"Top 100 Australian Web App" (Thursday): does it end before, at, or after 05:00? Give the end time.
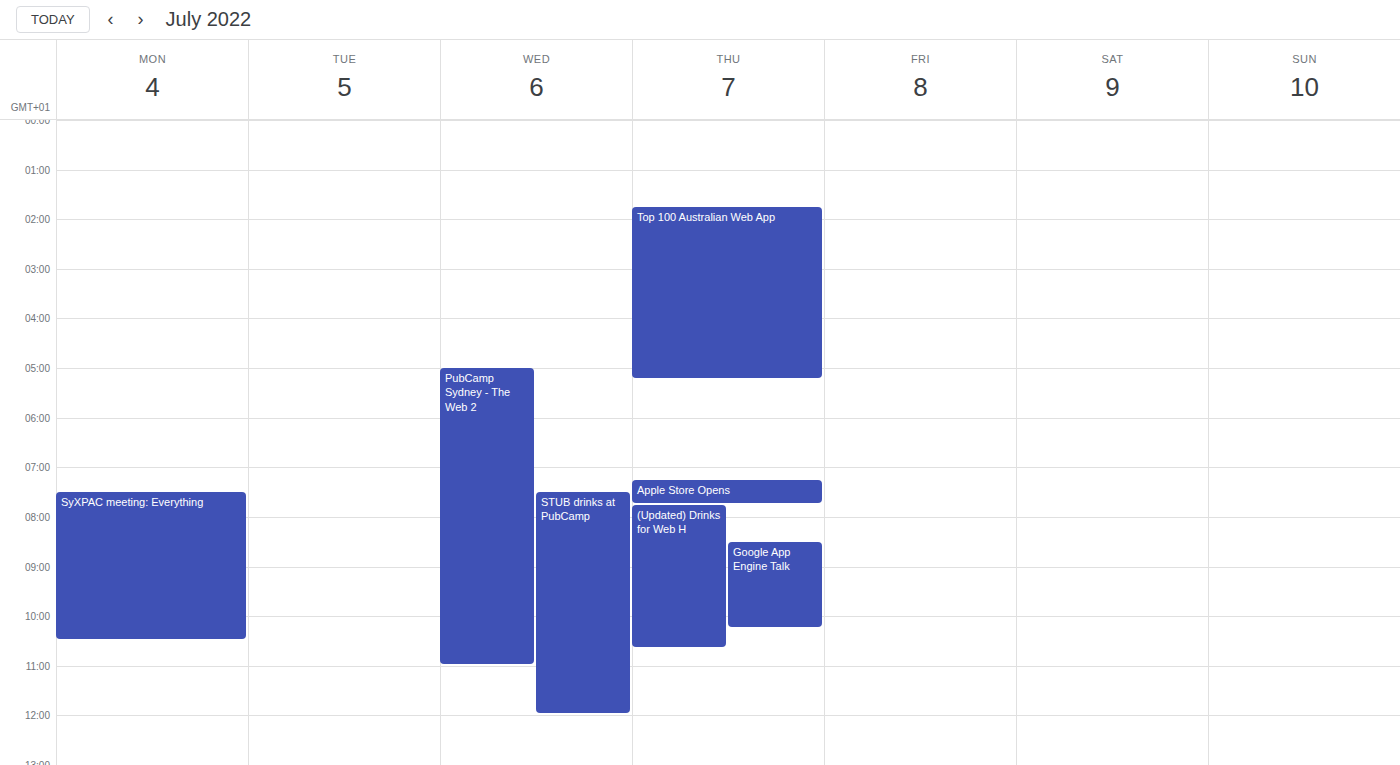
05:15 -- after 05:00, 15 minutes below the 05:00 line.